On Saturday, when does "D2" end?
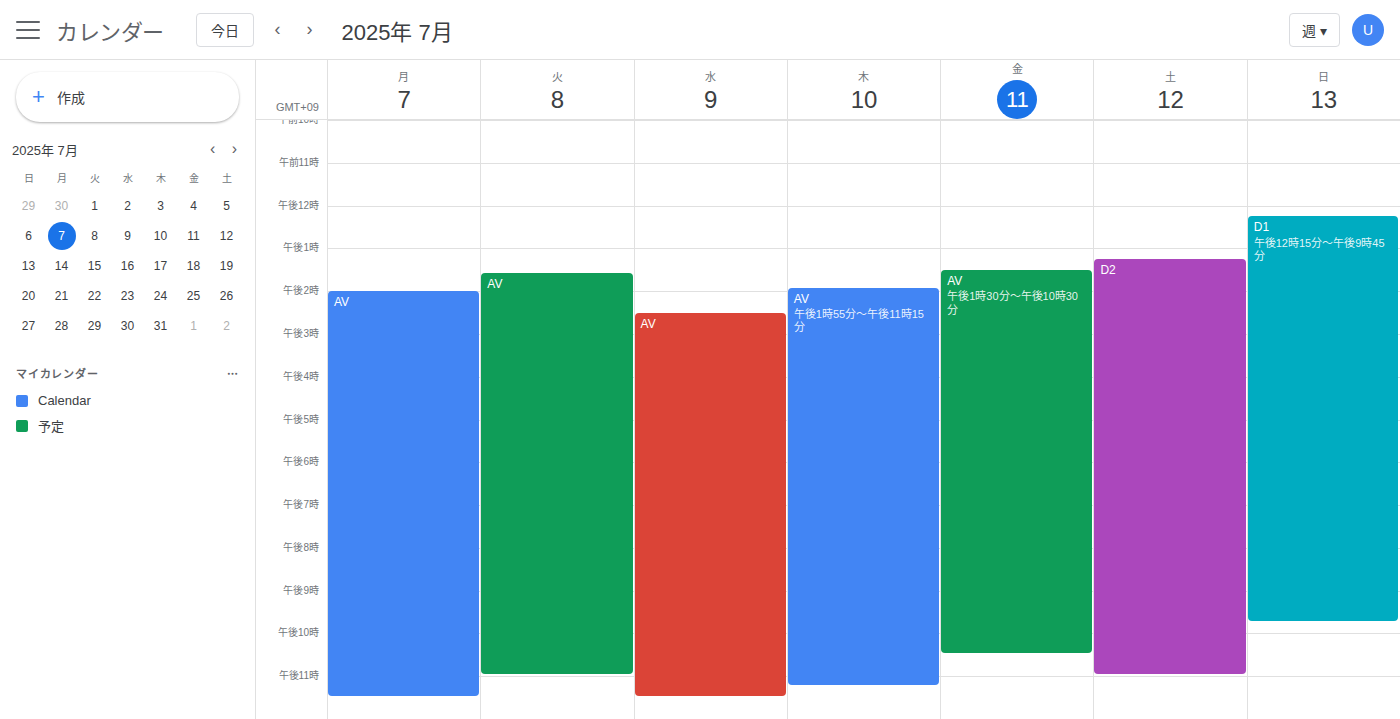
11:00 PM